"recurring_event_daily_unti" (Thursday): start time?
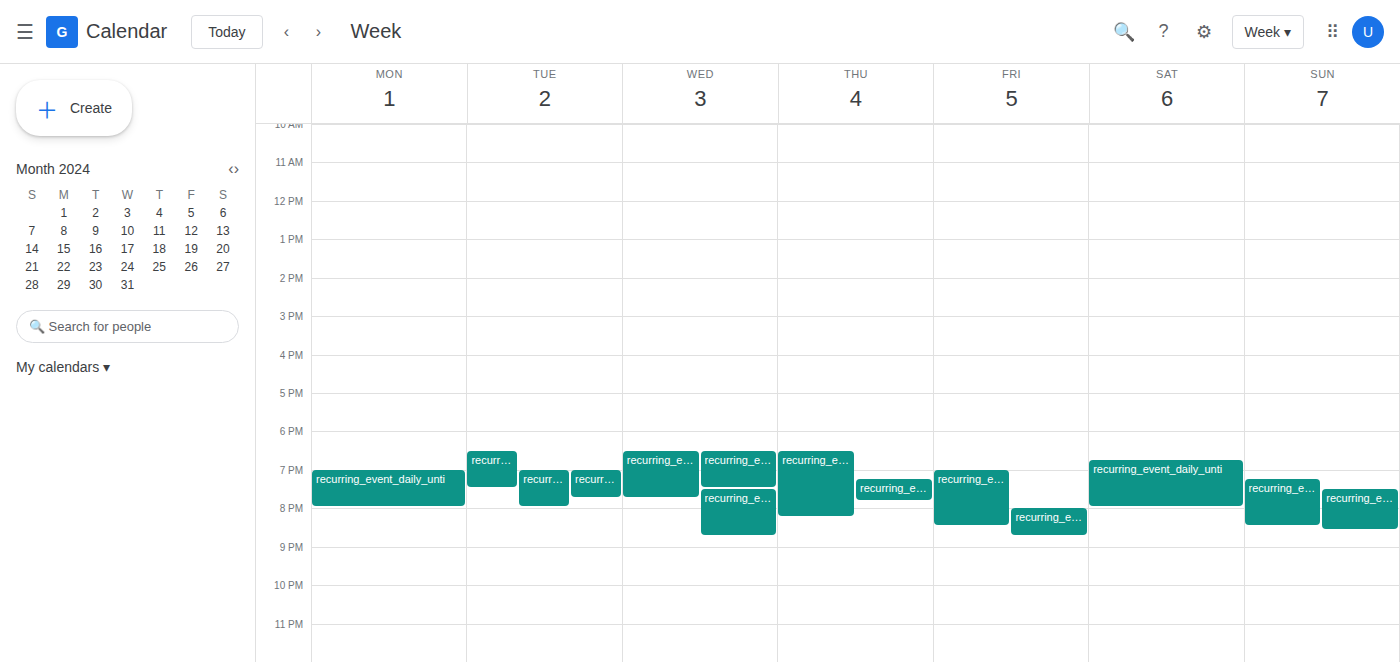
19:15